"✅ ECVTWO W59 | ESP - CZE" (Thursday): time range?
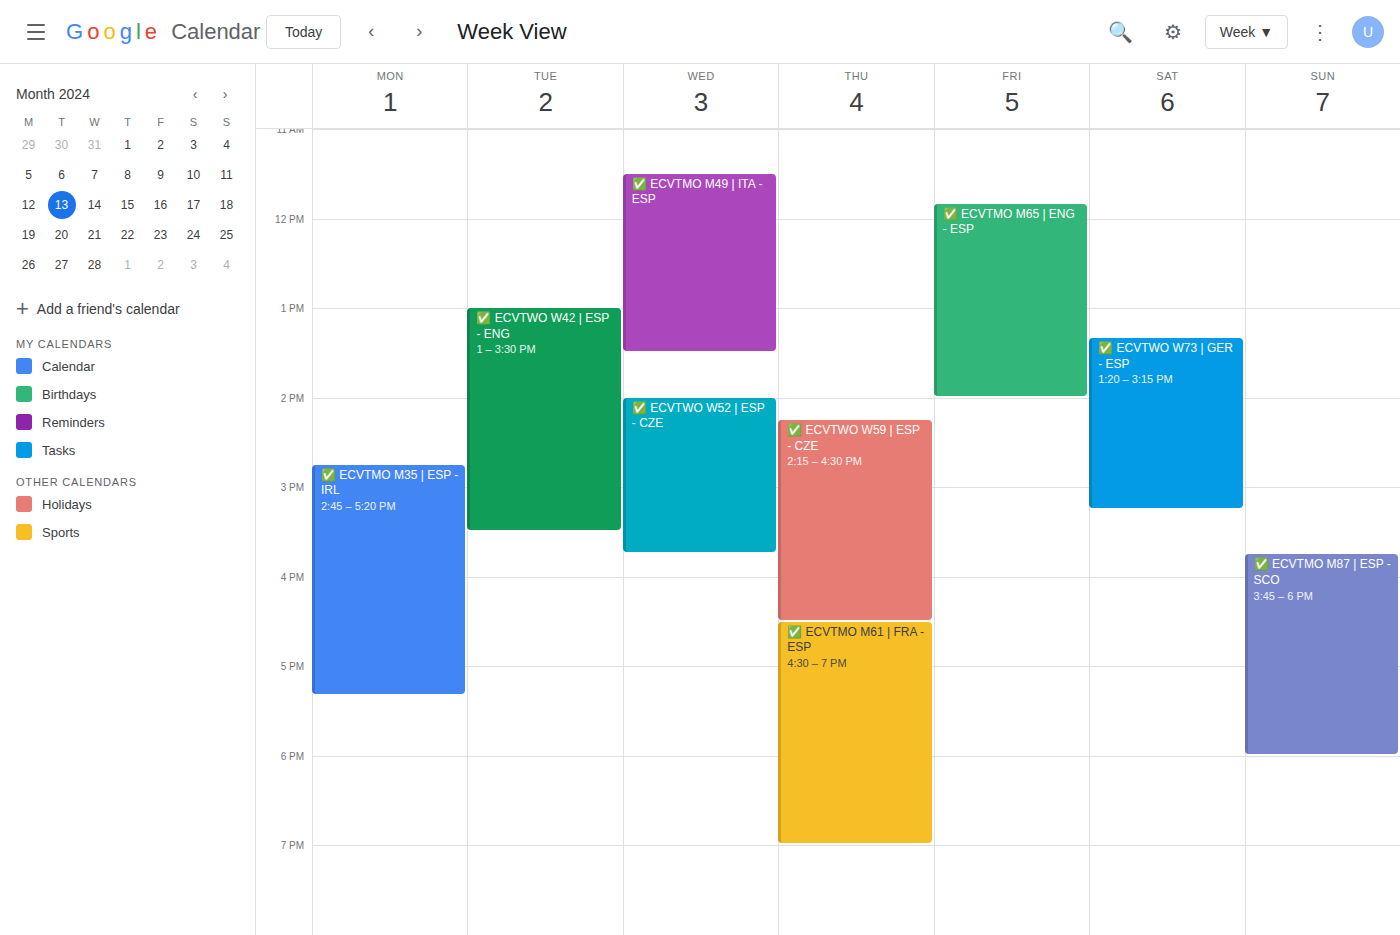
2:15 PM to 4:30 PM